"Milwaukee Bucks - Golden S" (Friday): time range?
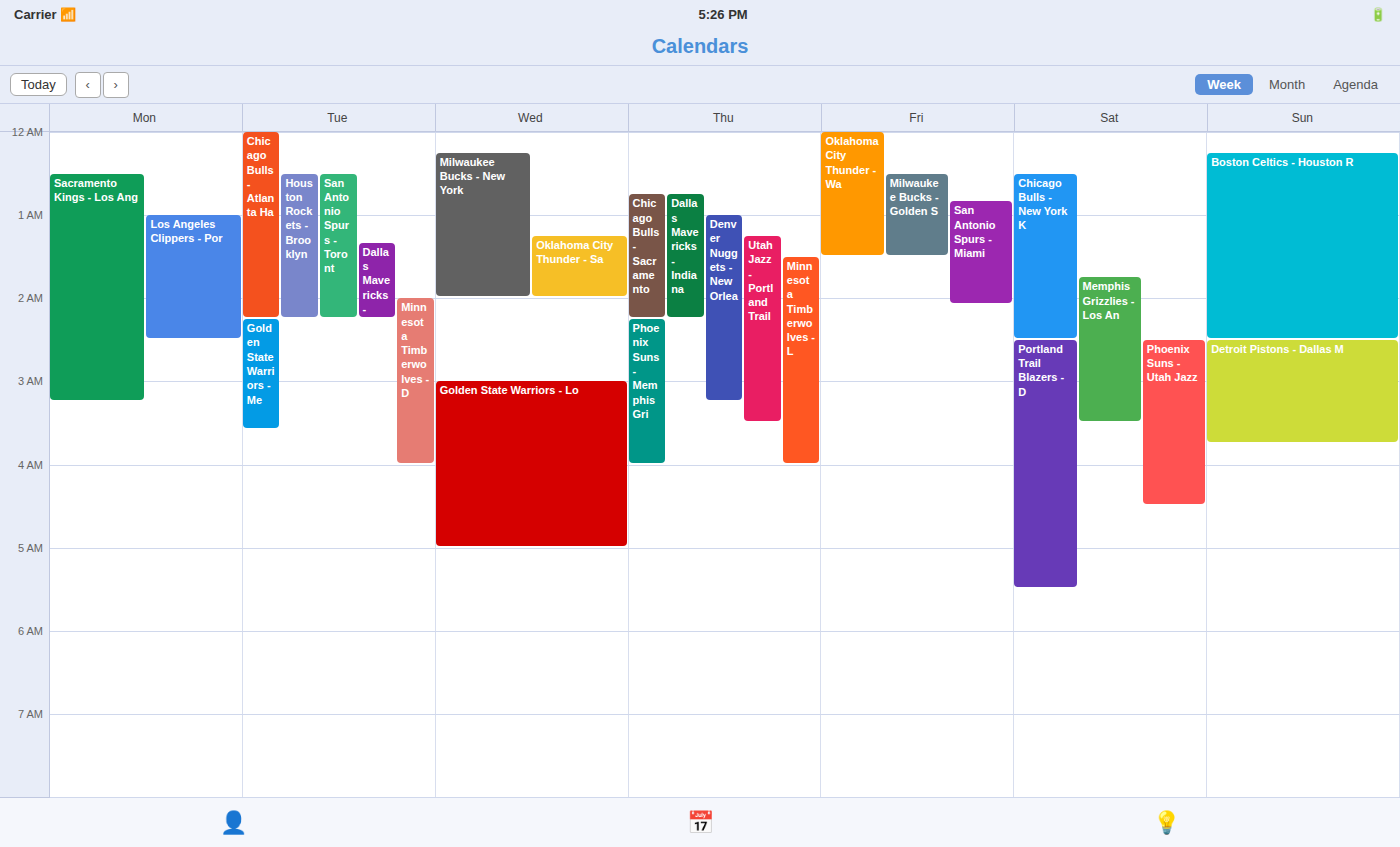
12:30 AM to 1:30 AM